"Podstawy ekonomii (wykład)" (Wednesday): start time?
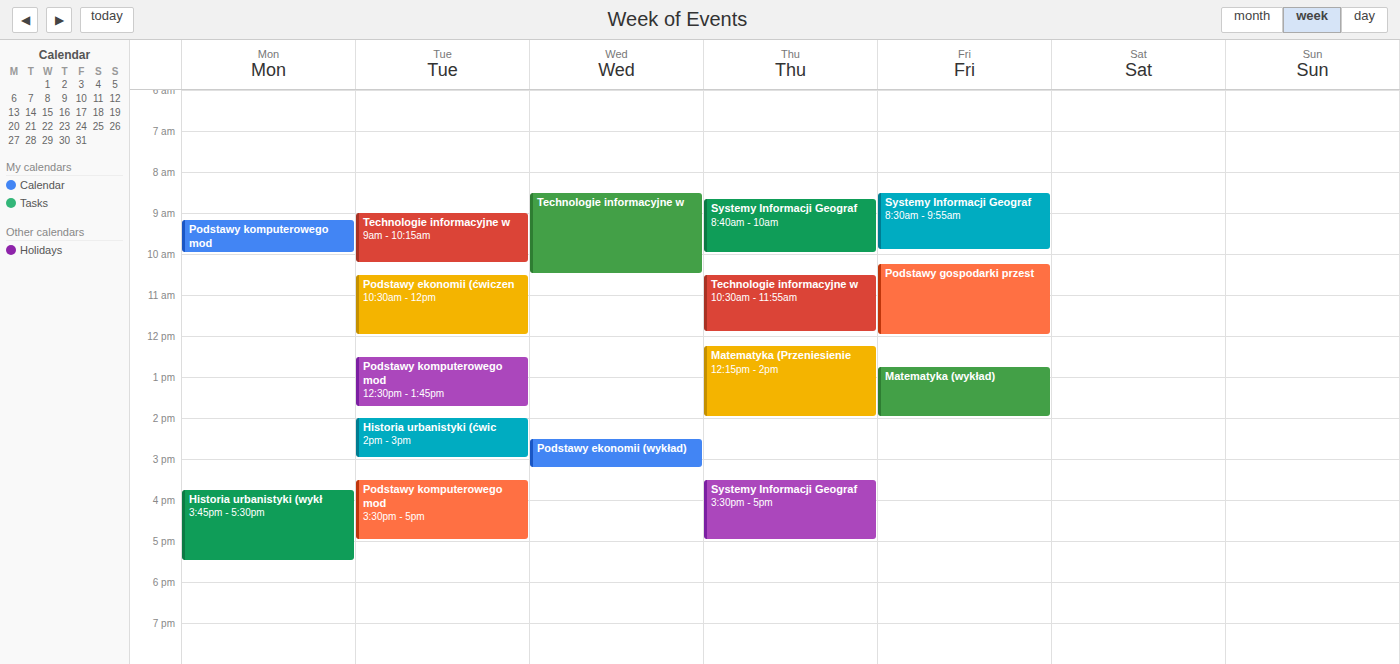
2:30 PM